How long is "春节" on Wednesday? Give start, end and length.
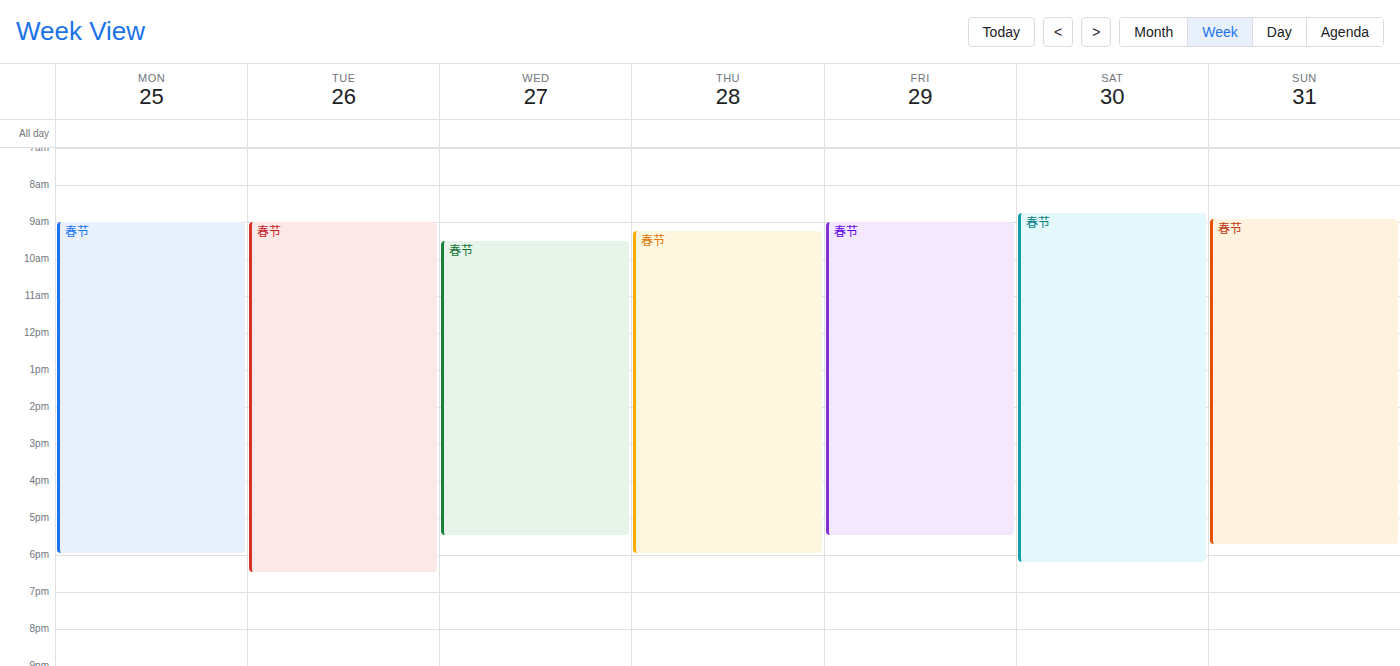
09:30 to 17:30, 8 hours